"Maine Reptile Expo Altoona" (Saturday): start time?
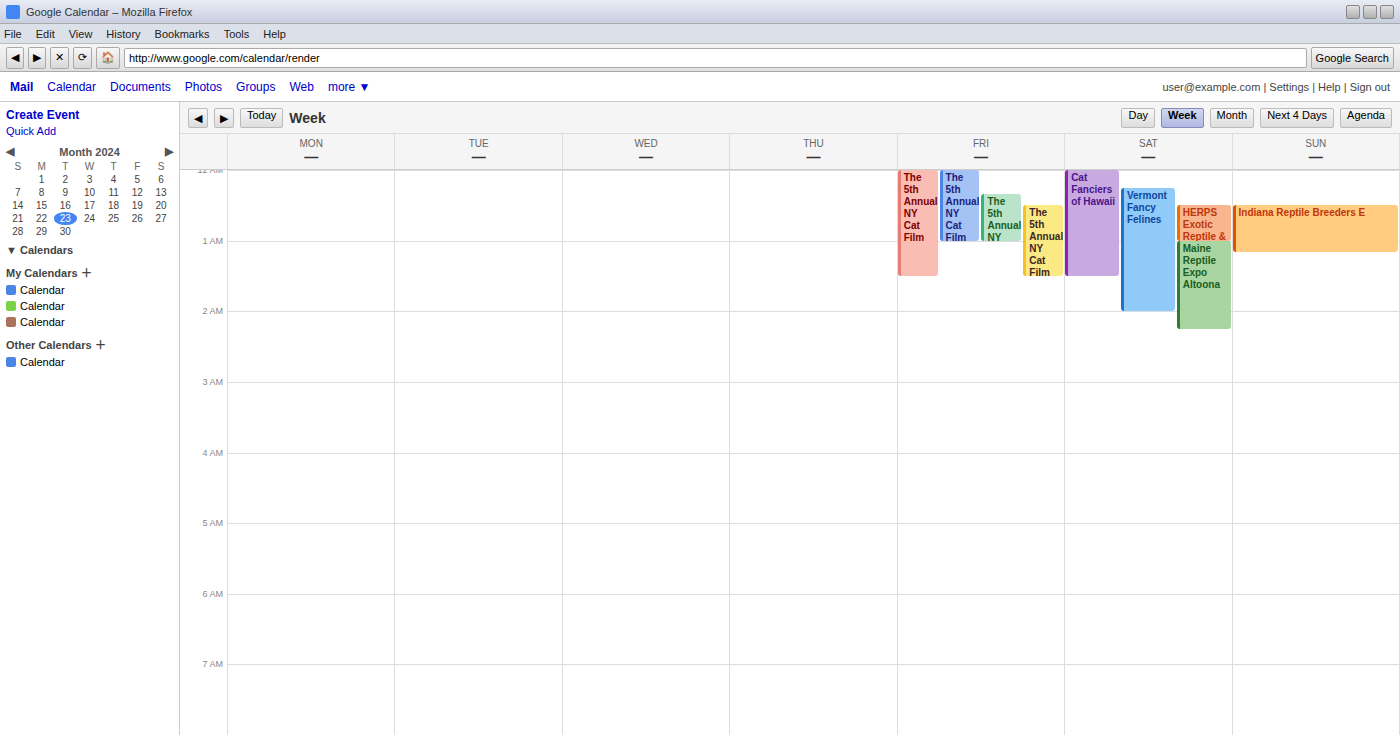
1:00 AM